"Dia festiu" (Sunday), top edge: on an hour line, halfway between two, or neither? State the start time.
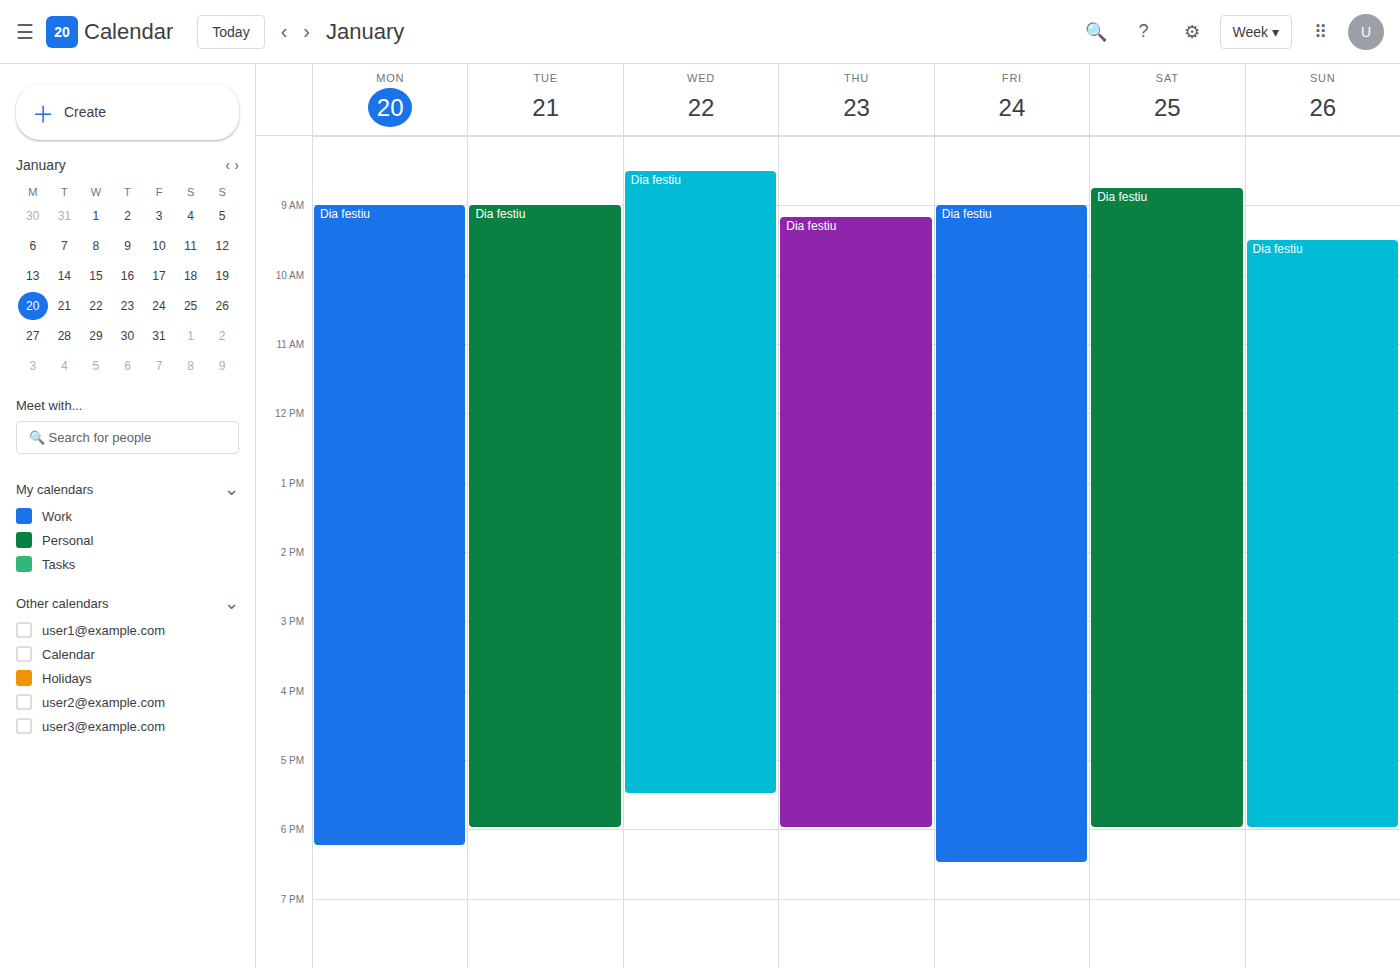
9:30 AM -- halfway between the 9 AM and 10 AM lines.